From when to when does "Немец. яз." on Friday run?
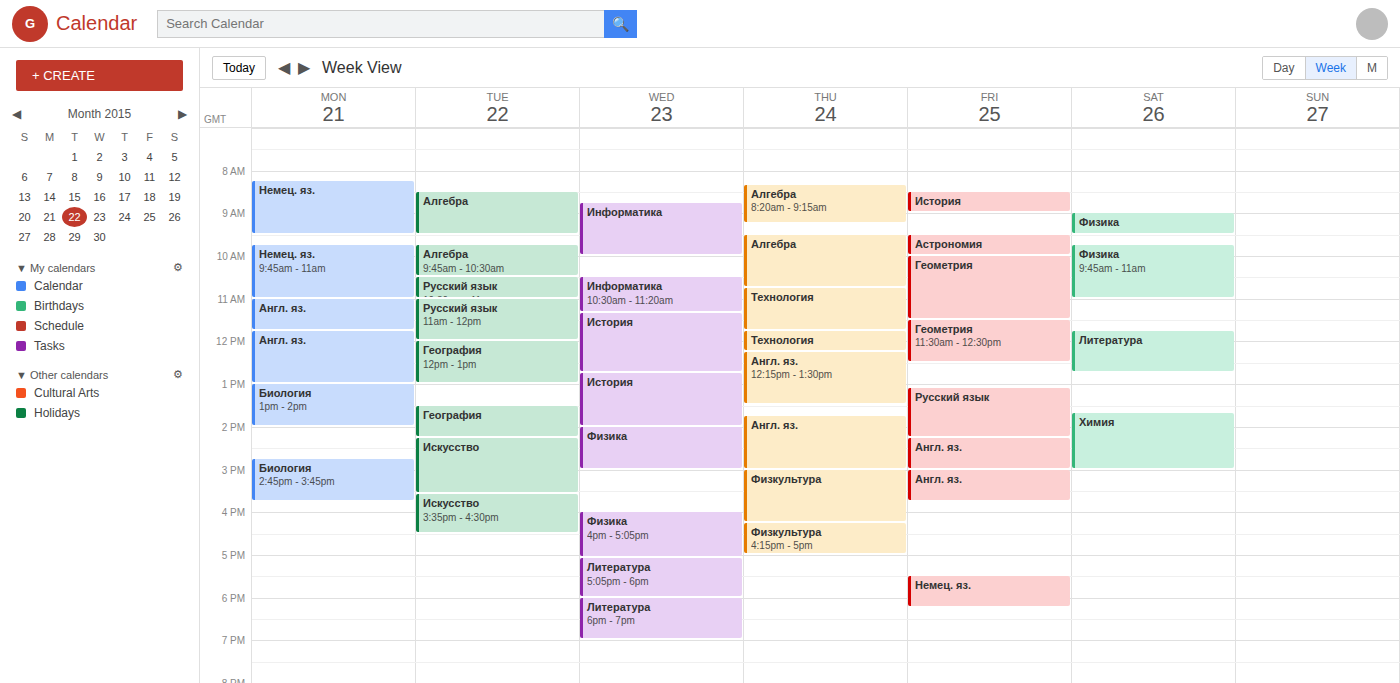
17:30 to 18:15